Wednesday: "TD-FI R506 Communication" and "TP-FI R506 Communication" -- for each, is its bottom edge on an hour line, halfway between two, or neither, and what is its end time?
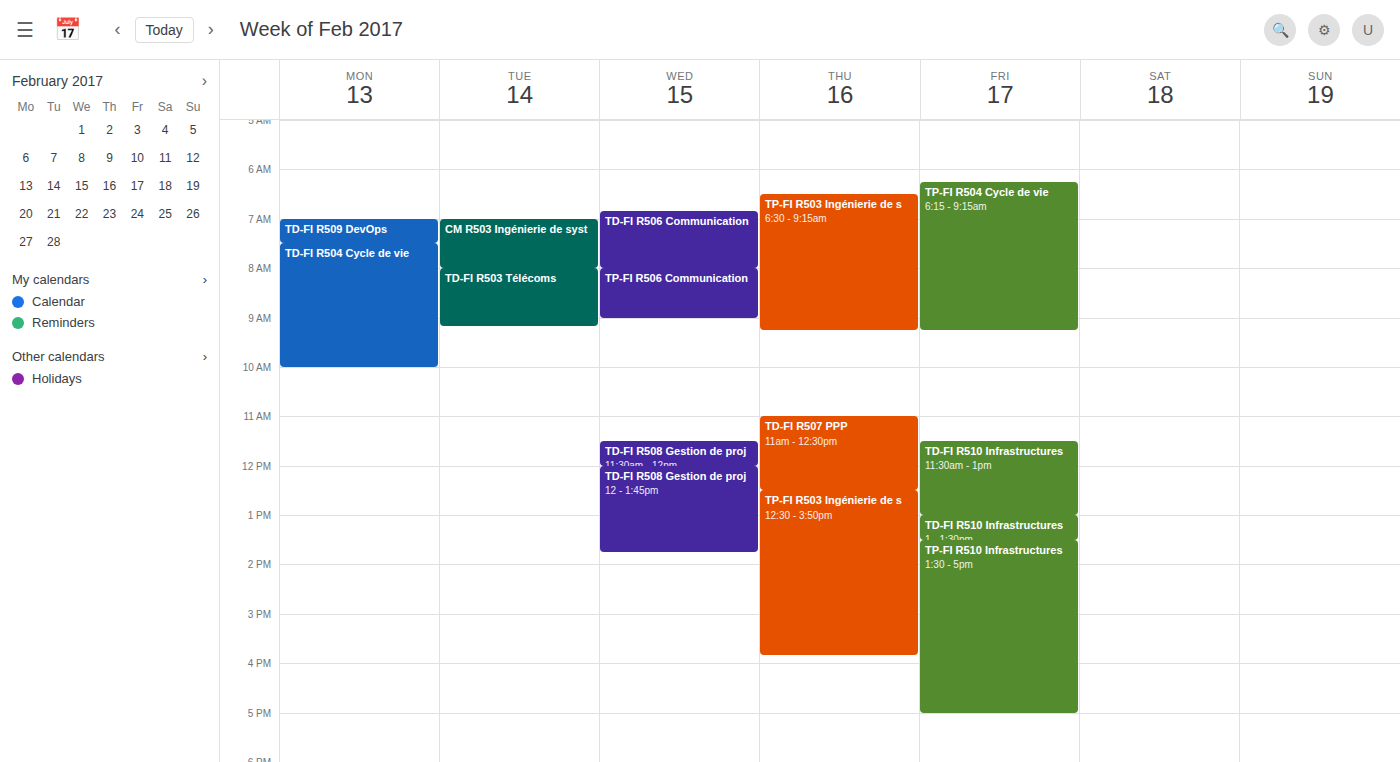
"TD-FI R506 Communication": 8:00 AM, exactly on the 8 AM line. "TP-FI R506 Communication": 9:00 AM, exactly on the 9 AM line.